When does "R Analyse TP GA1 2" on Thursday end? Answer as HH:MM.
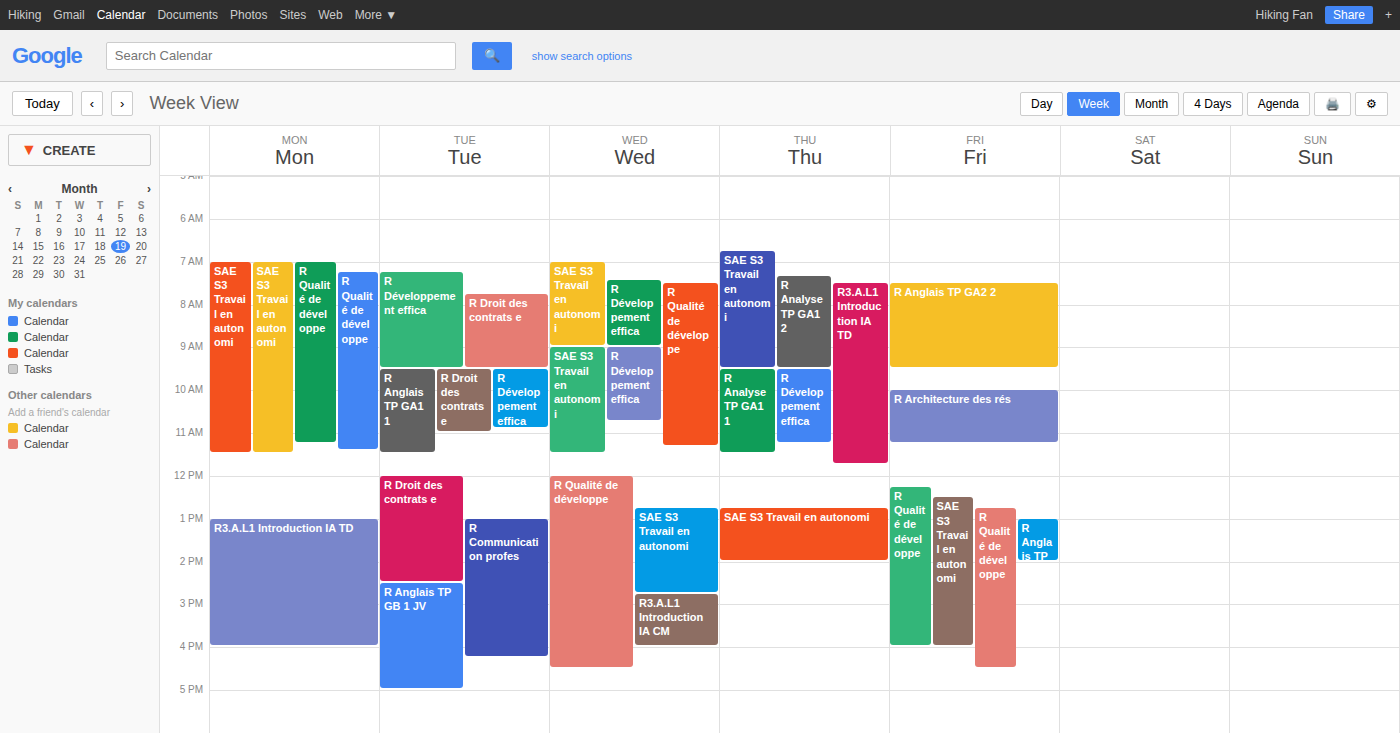
09:30